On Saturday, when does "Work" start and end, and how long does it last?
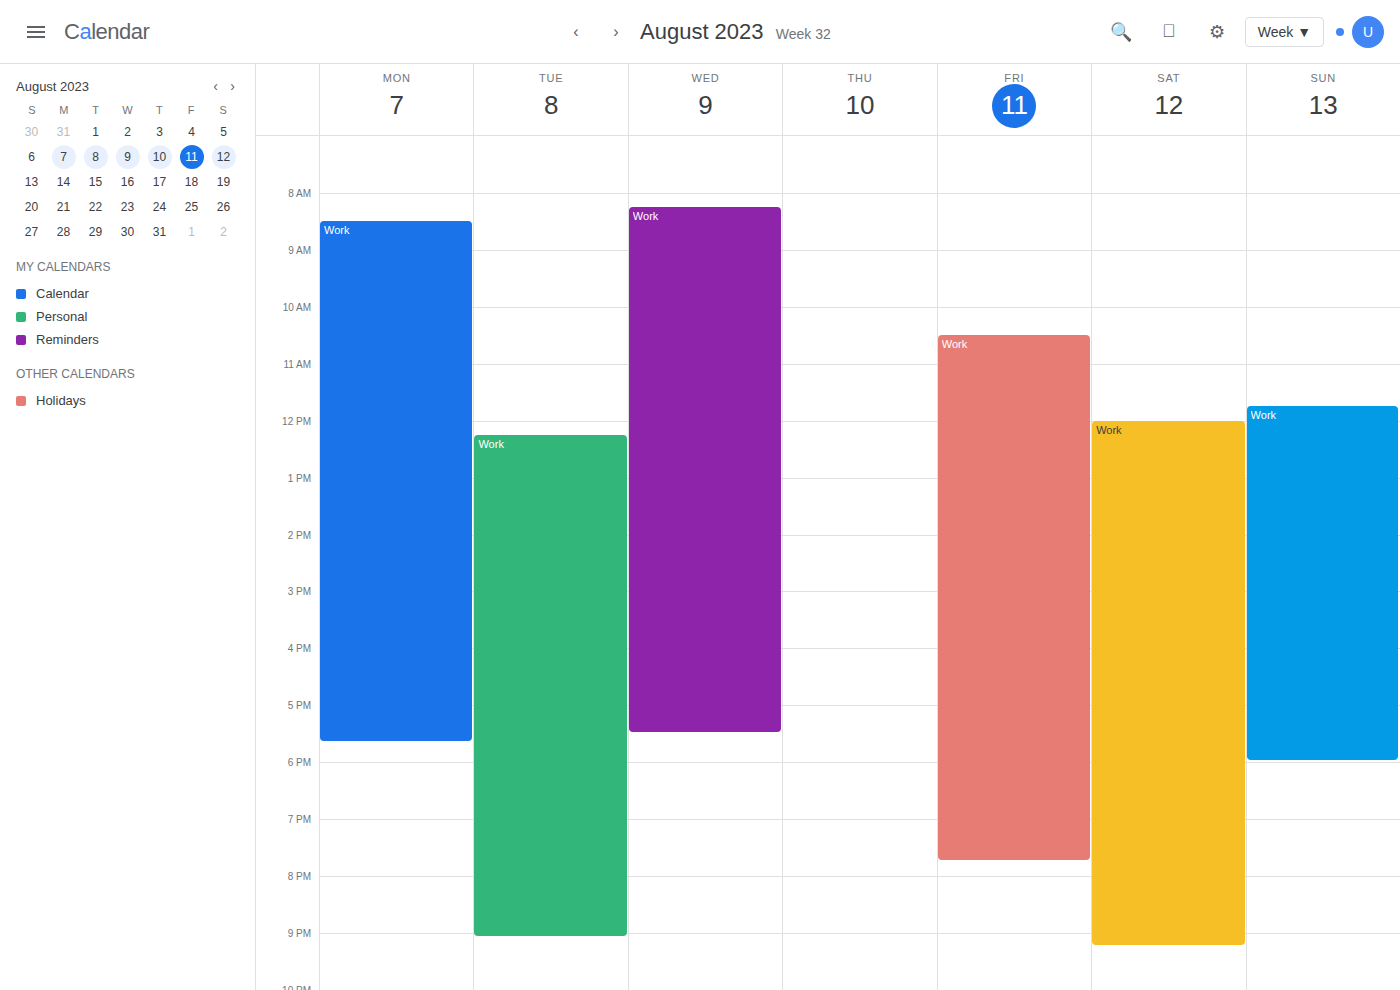
12:00 PM to 9:15 PM, 9 hours 15 minutes